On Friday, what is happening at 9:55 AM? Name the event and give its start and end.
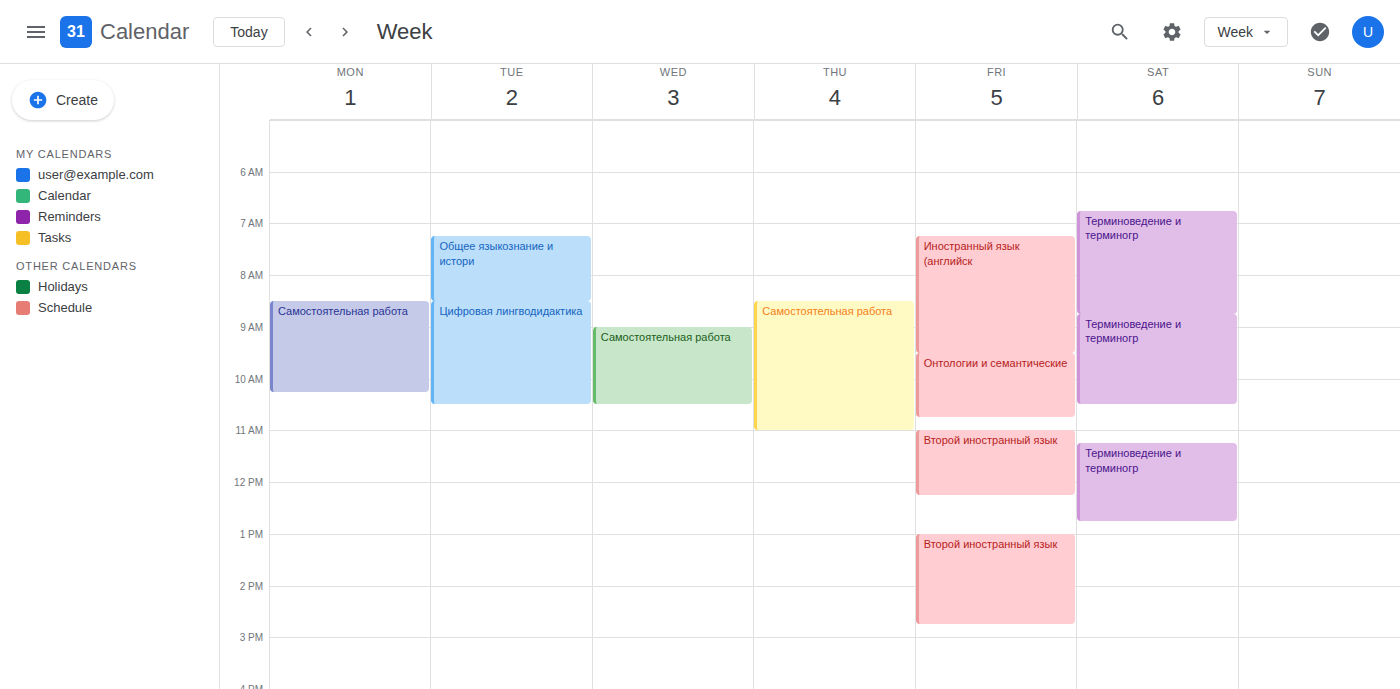
"Онтологии и семантические", 9:30 AM to 10:45 AM